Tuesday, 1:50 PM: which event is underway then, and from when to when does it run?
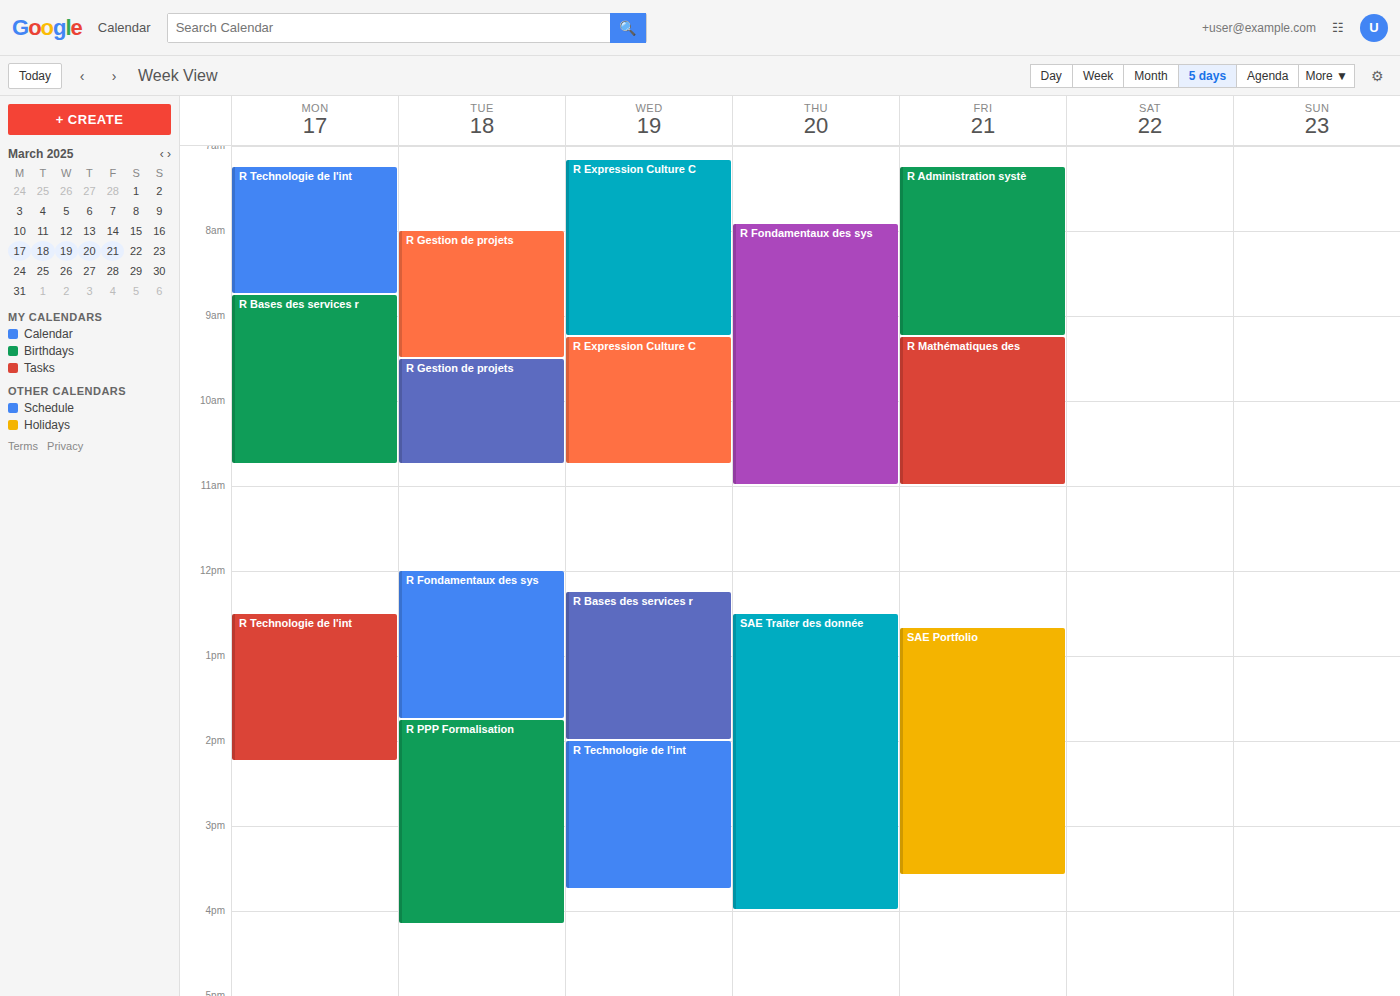
"R PPP Formalisation", 1:45 PM to 4:10 PM